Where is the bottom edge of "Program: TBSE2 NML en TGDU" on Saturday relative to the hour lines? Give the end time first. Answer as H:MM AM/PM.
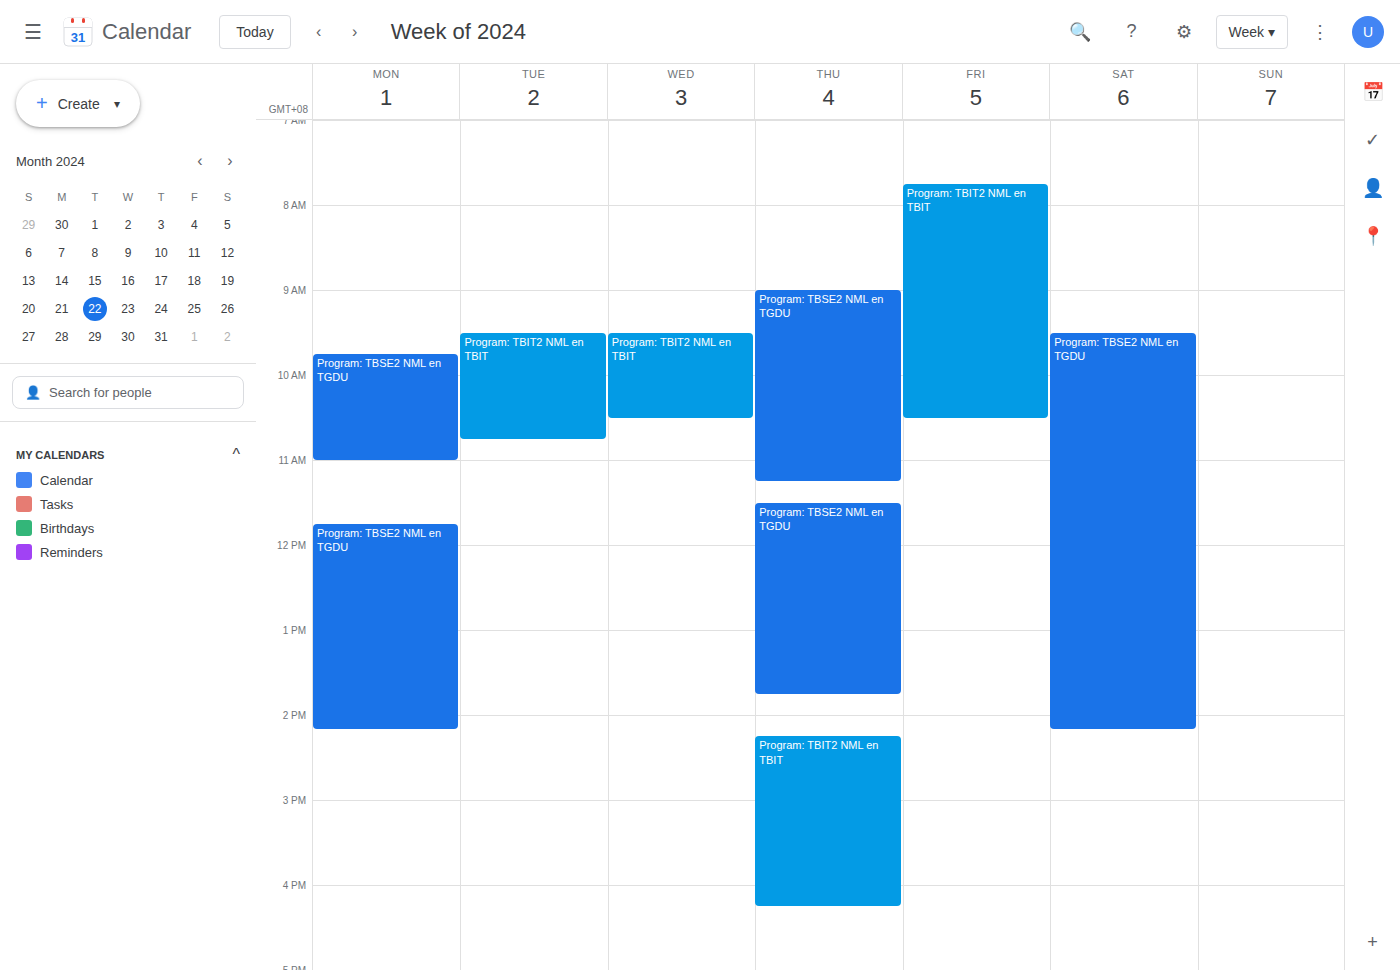
2:10 PM -- neither: 10 minutes below the 2 PM line and 50 minutes above the 3 PM line.